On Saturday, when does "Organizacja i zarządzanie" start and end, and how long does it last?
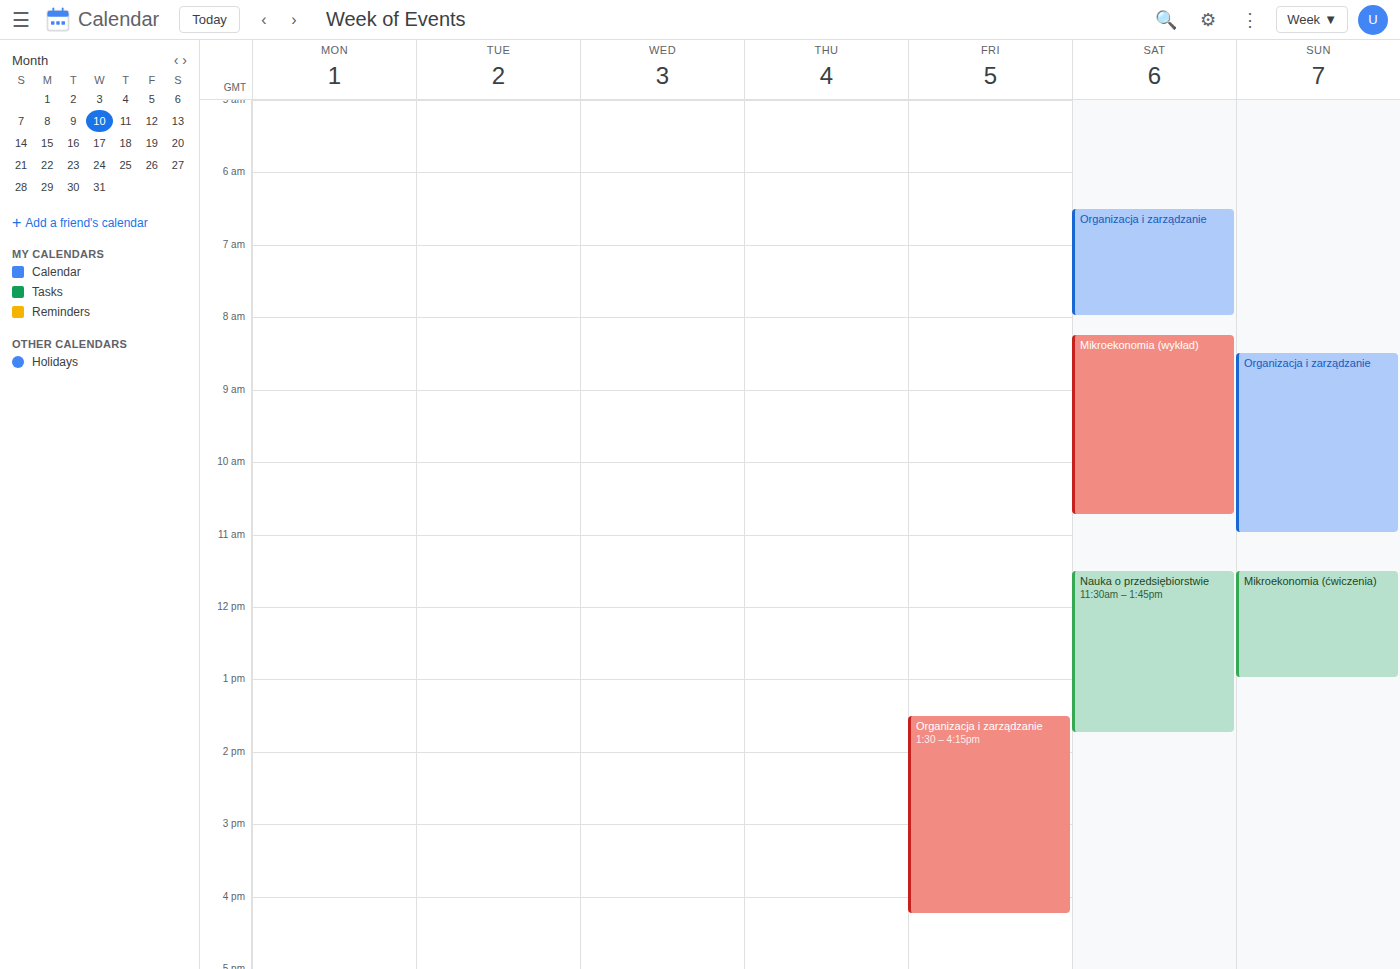
6:30 AM to 8:00 AM, 1 hour 30 minutes